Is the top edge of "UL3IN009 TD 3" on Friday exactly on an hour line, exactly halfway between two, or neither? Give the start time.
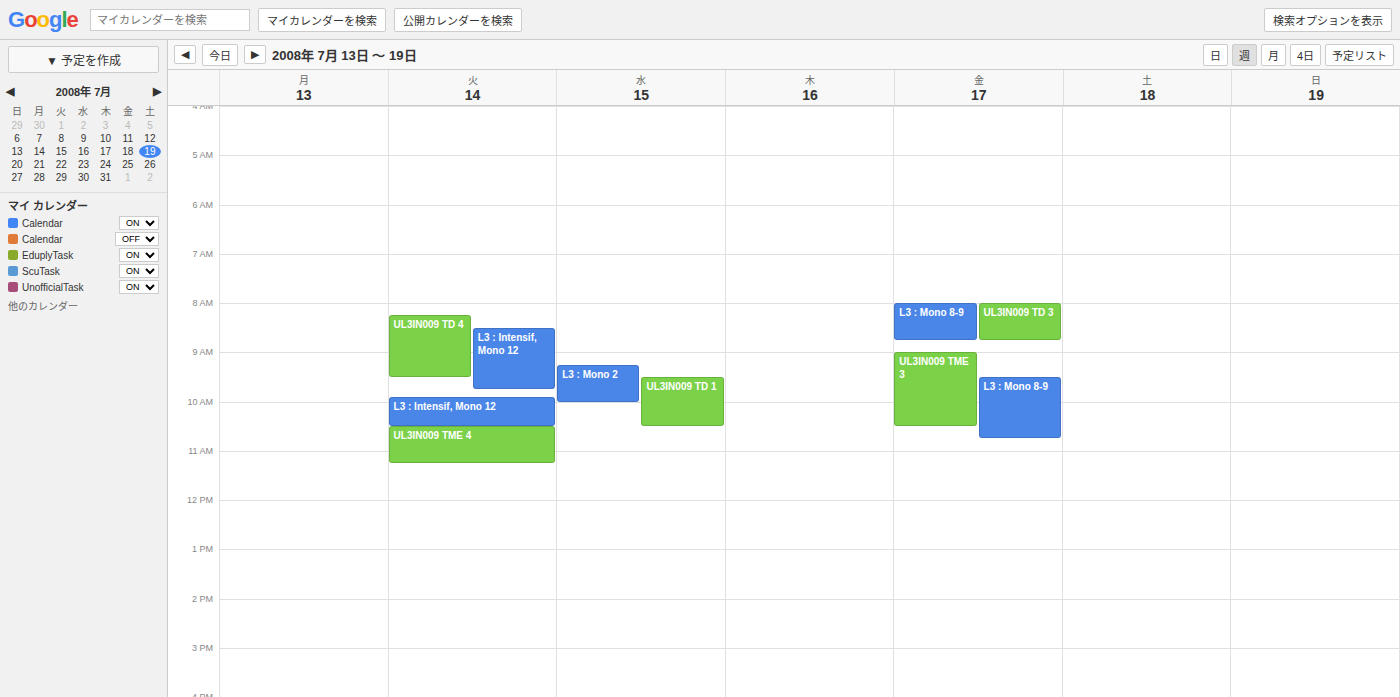
8:00 AM -- exactly on the 8 AM line.